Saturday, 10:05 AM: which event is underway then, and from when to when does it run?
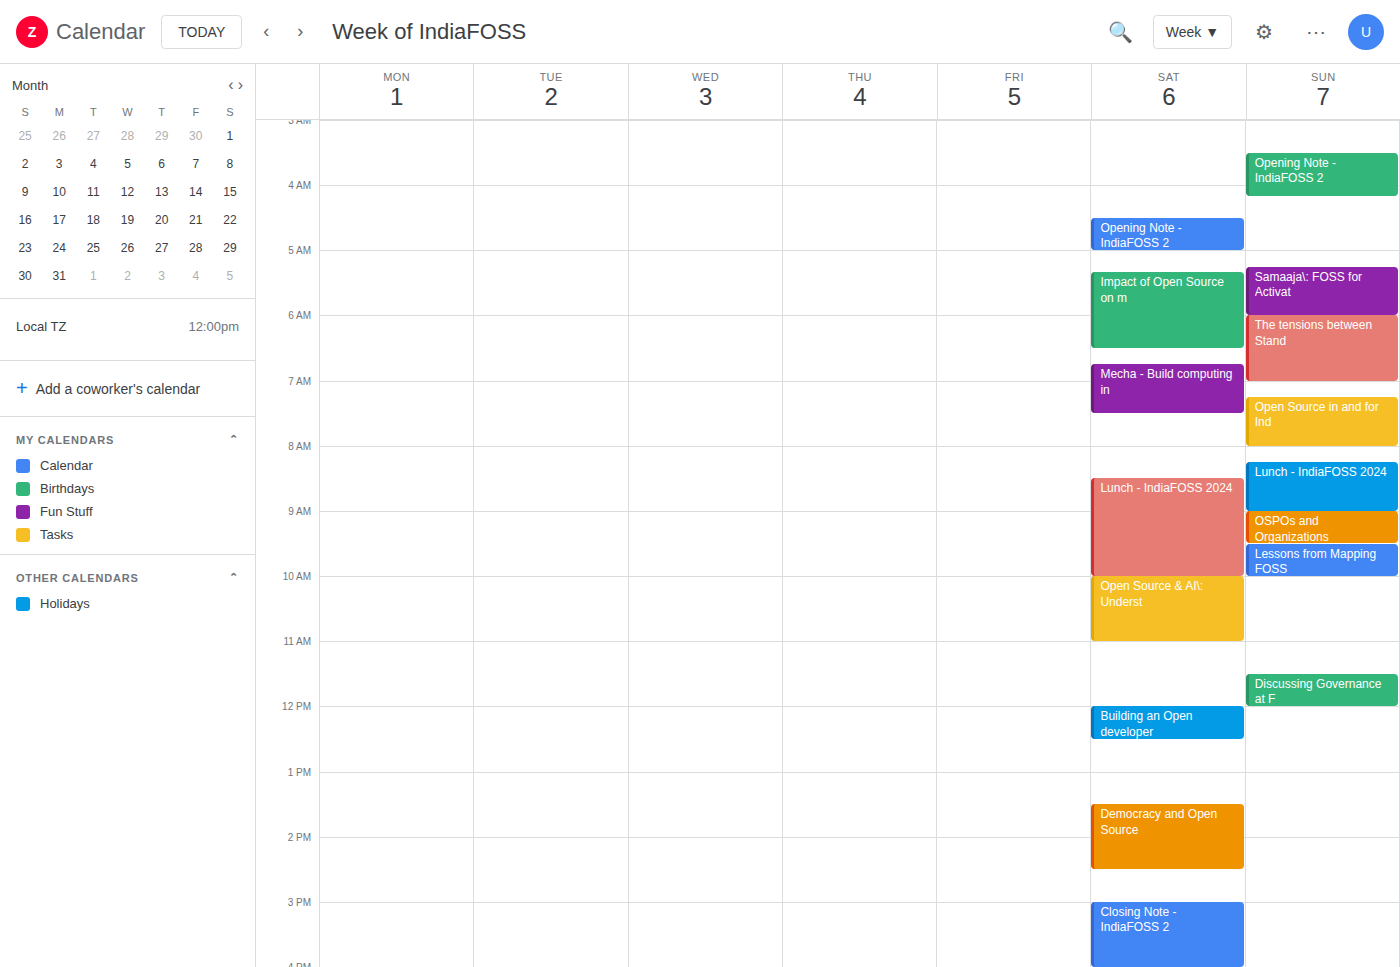
"Open Source & AI\: Underst", 10:00 AM to 11:00 AM